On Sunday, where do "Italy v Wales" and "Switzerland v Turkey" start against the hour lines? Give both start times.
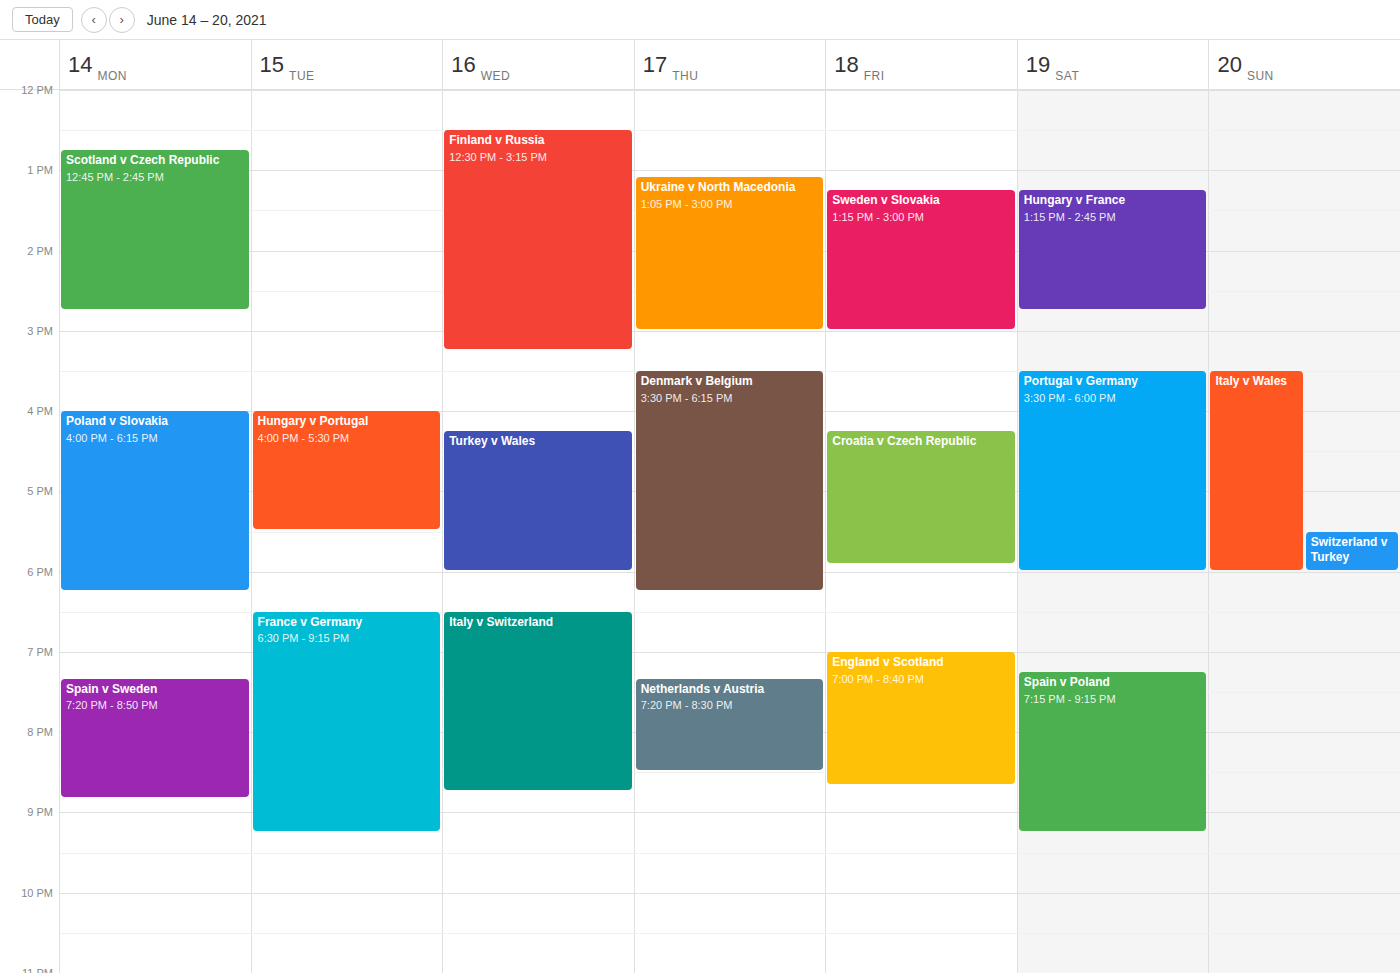
"Italy v Wales": 3:30 PM, halfway between the 3 PM and 4 PM lines. "Switzerland v Turkey": 5:30 PM, halfway between the 5 PM and 6 PM lines.